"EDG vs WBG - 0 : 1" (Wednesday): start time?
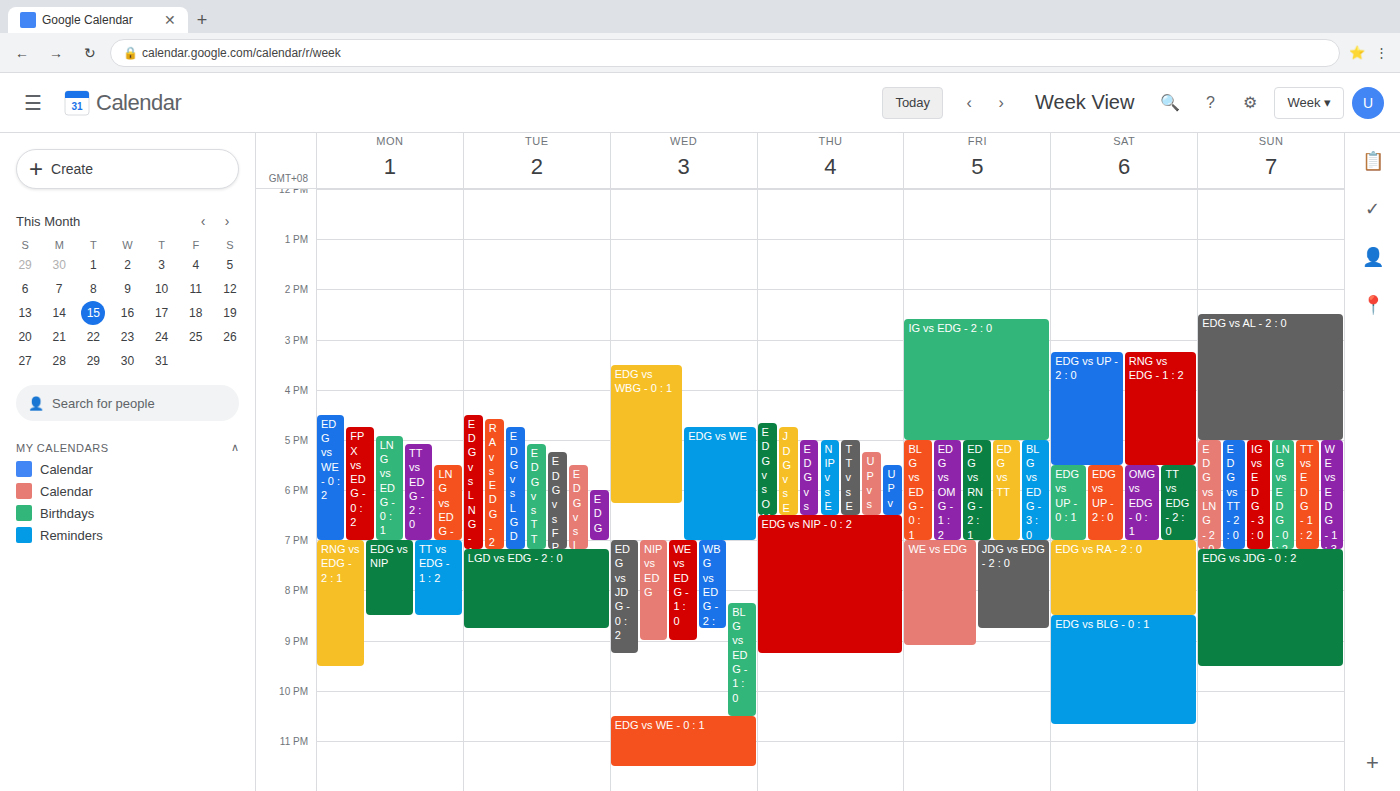
3:30 PM